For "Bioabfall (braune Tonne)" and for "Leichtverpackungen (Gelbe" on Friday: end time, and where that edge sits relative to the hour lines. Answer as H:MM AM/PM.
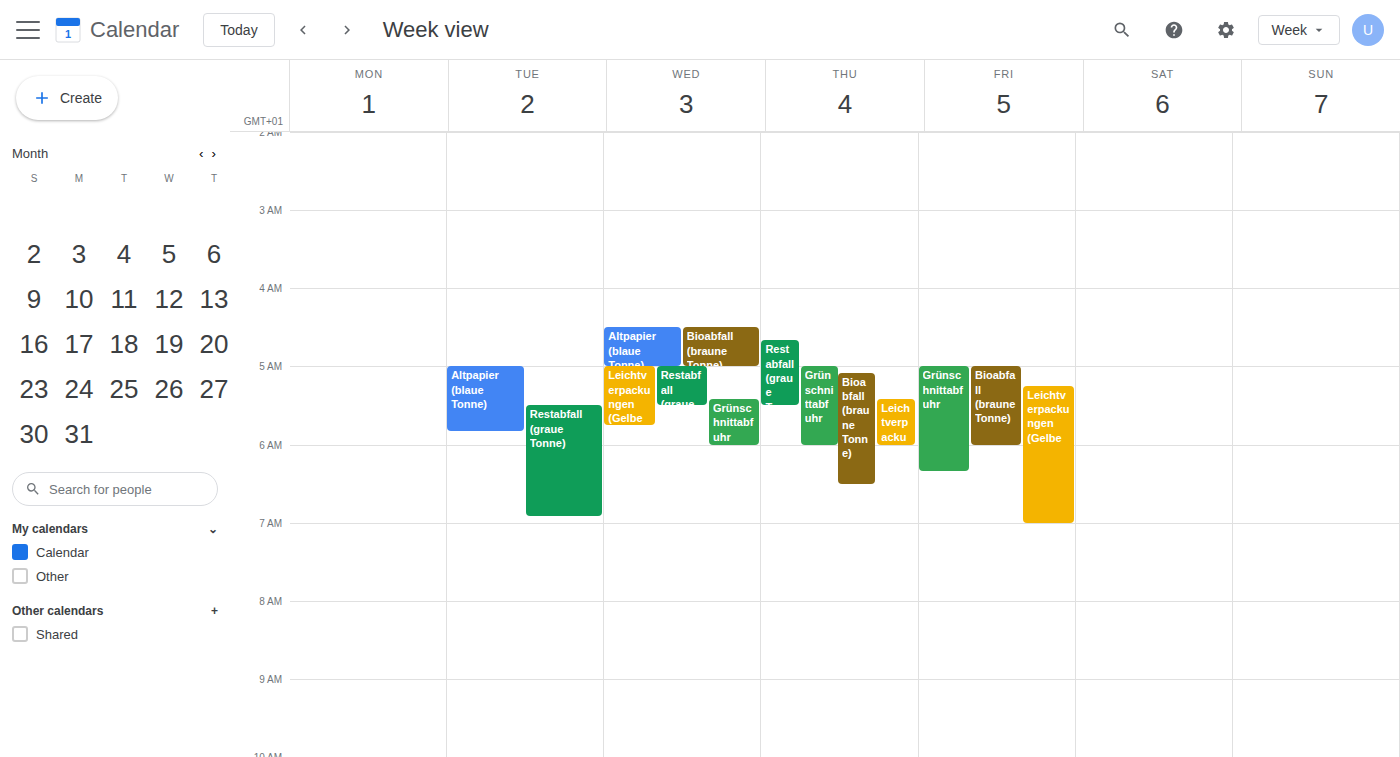
"Bioabfall (braune Tonne)": 6:00 AM, exactly on the 6 AM line. "Leichtverpackungen (Gelbe": 7:00 AM, exactly on the 7 AM line.